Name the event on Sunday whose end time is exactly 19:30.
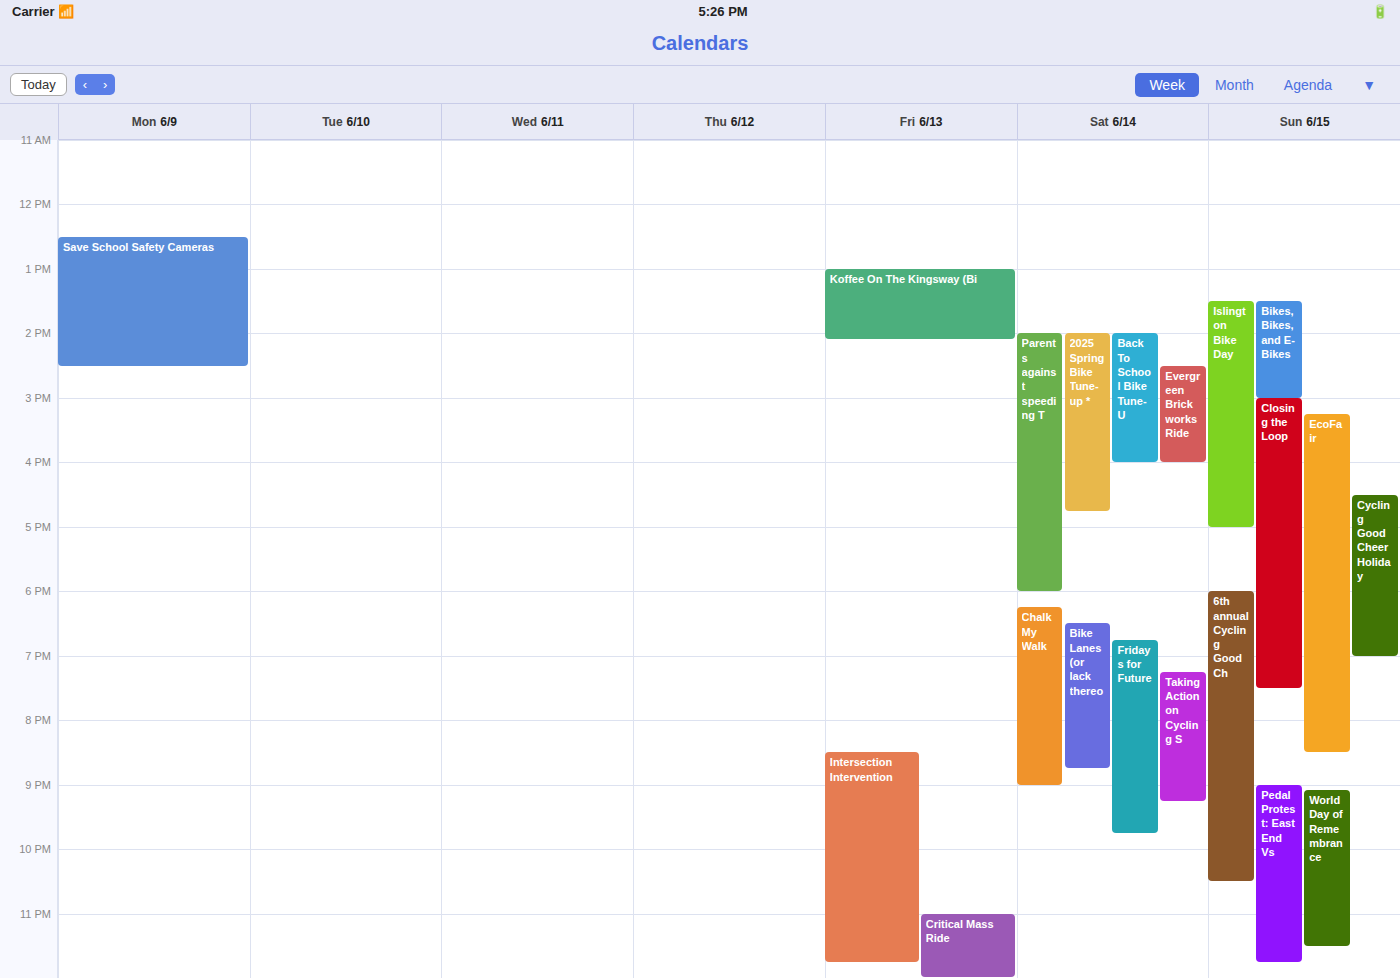
"Closing the Loop"